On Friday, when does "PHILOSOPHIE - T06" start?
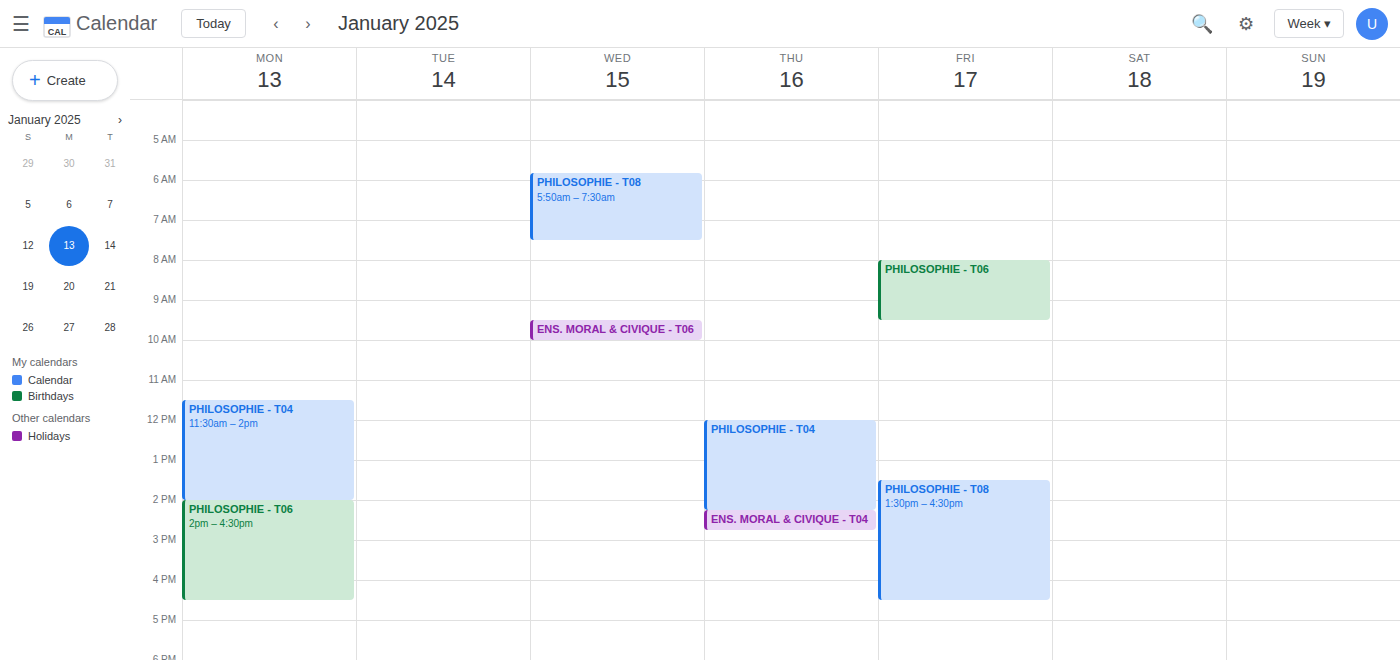
8:00 AM